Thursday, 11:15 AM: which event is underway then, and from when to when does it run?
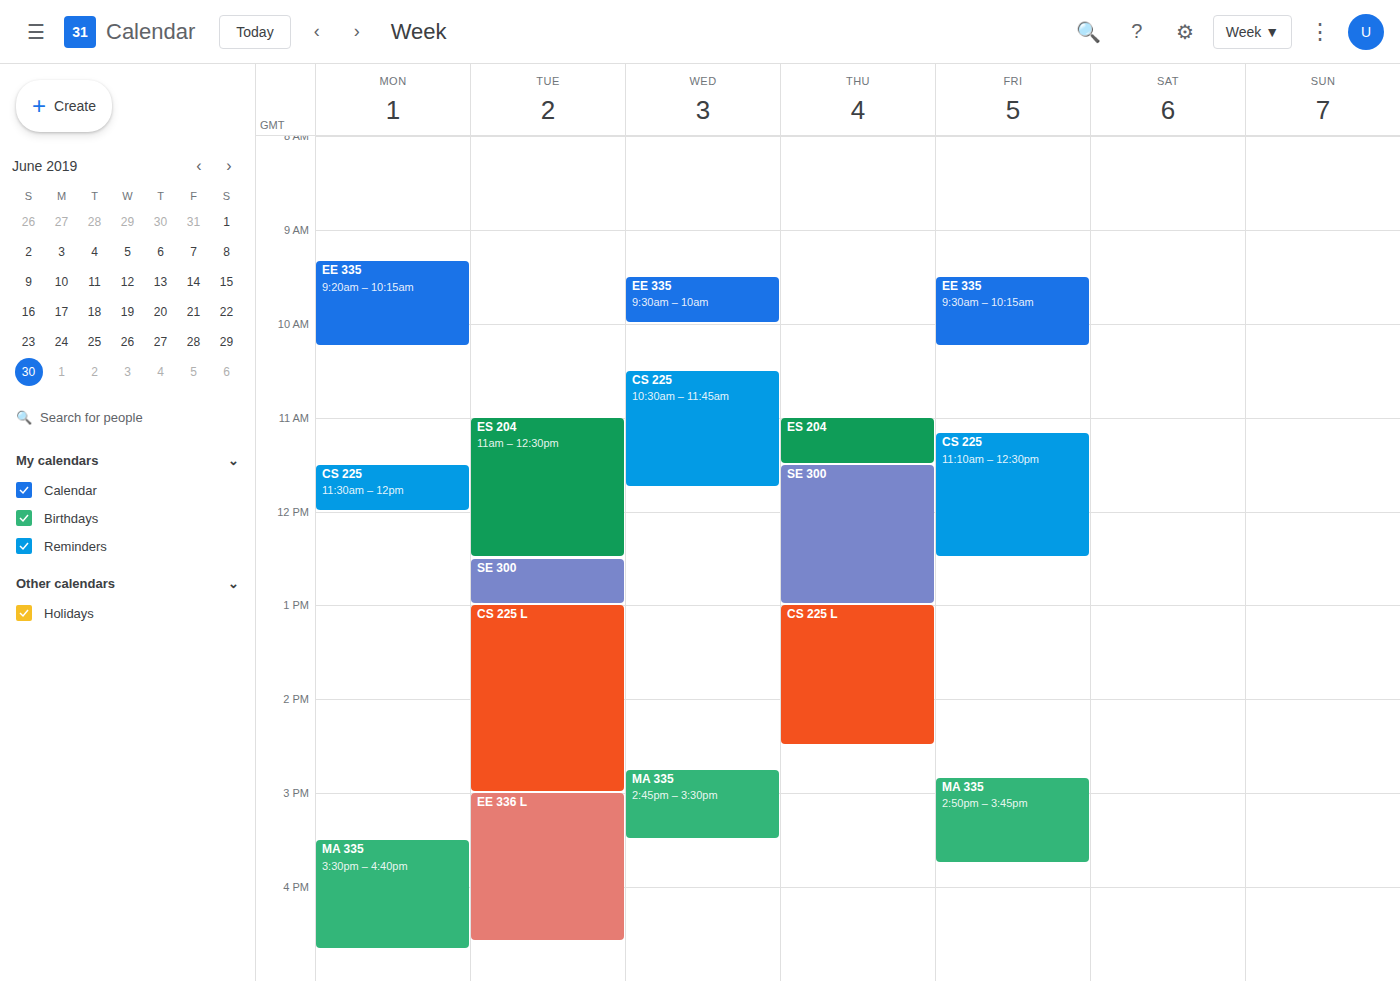
"ES 204", 11:00 AM to 11:30 AM